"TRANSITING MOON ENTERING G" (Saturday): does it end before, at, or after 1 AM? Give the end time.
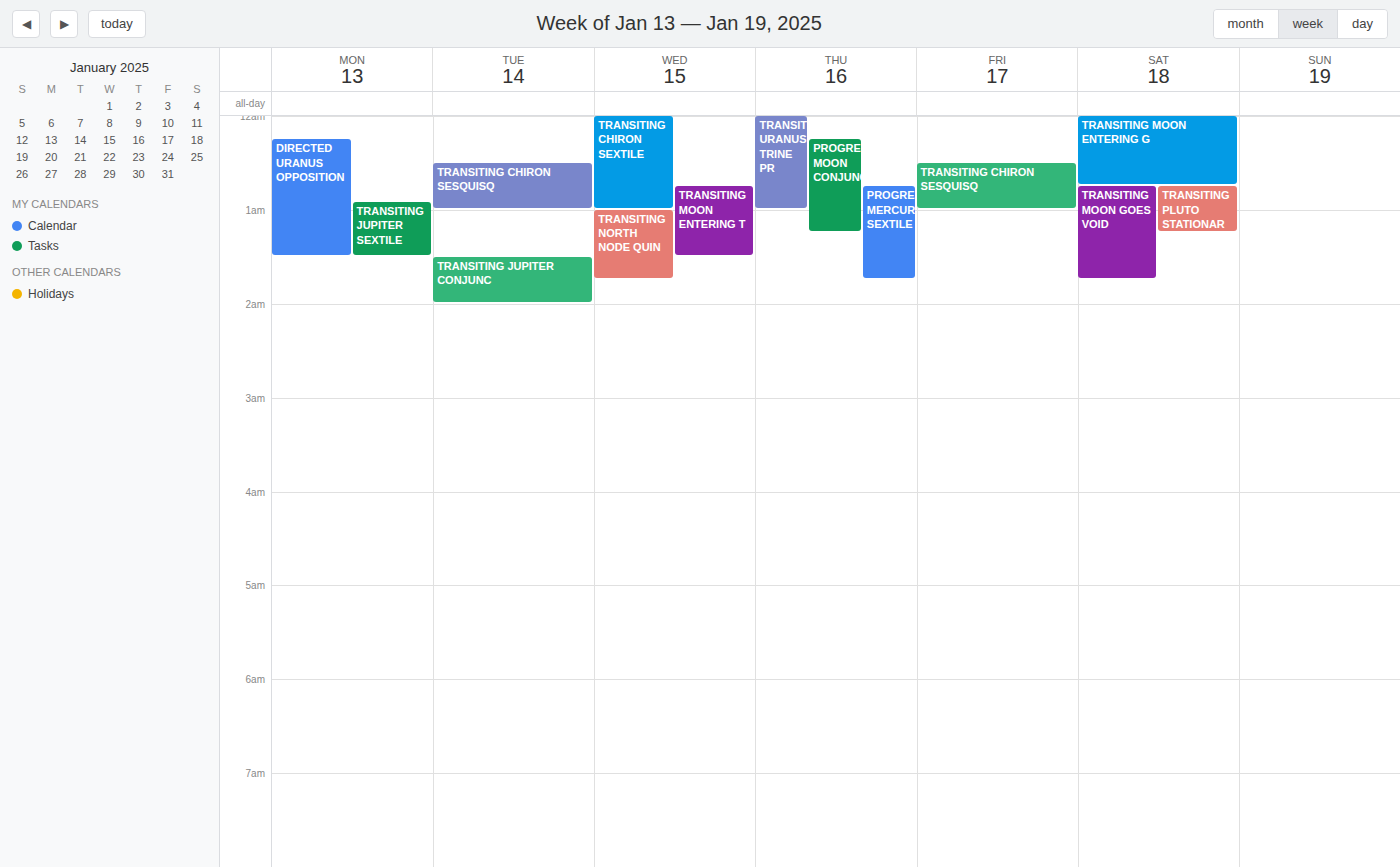
12:45 AM -- before 1 AM, 15 minutes above the 1 AM line.